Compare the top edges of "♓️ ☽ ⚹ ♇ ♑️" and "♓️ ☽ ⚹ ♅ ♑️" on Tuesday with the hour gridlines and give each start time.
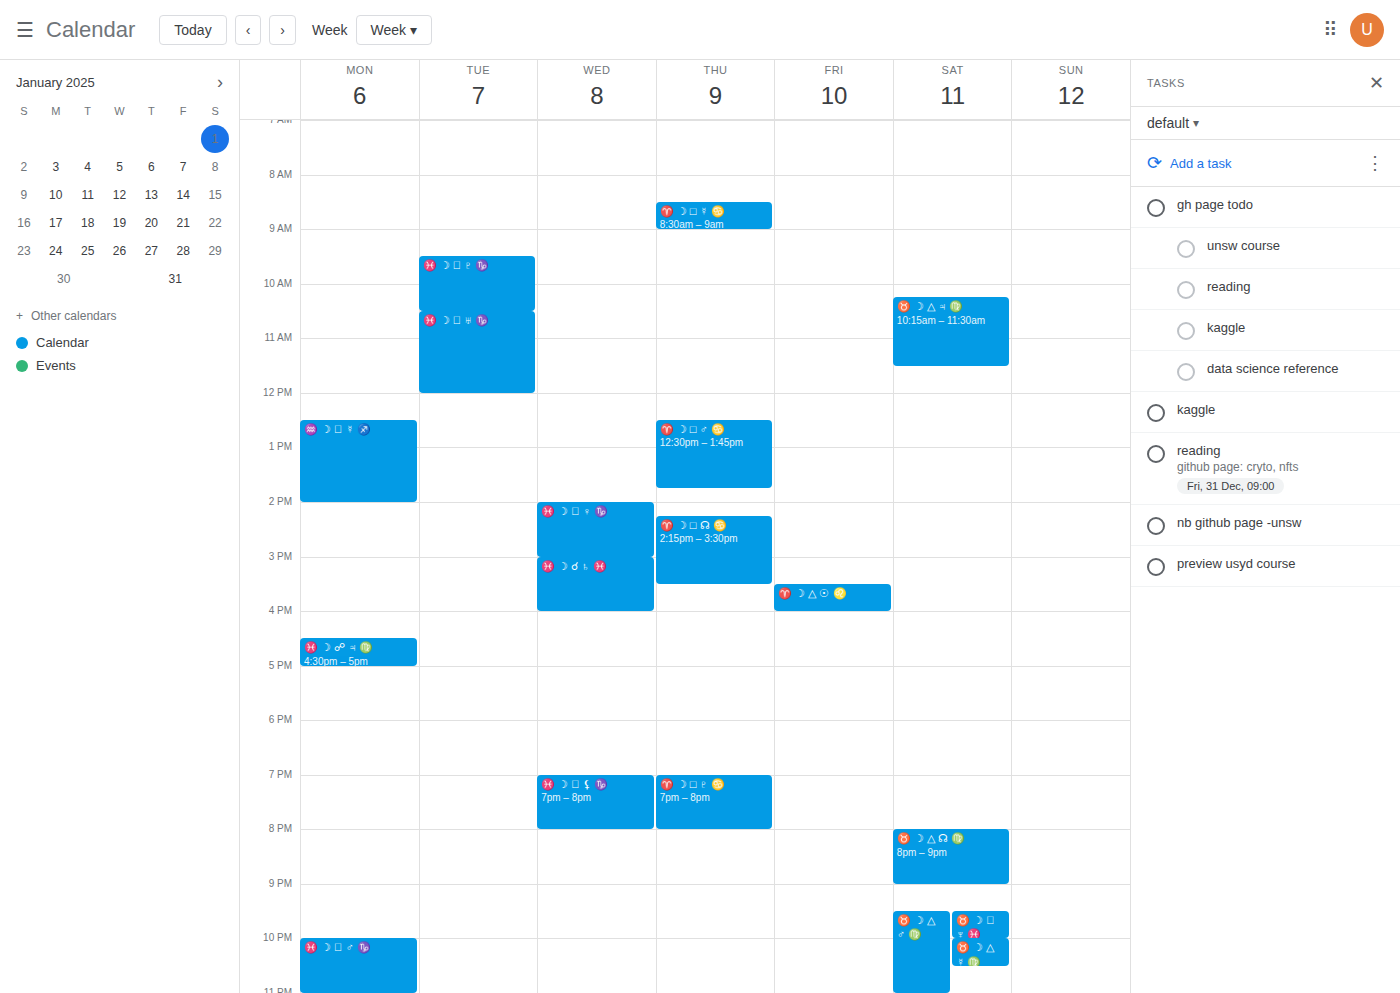
"♓️ ☽ ⚹ ♇ ♑️": 9:30 AM, halfway between the 9 AM and 10 AM lines. "♓️ ☽ ⚹ ♅ ♑️": 10:30 AM, halfway between the 10 AM and 11 AM lines.